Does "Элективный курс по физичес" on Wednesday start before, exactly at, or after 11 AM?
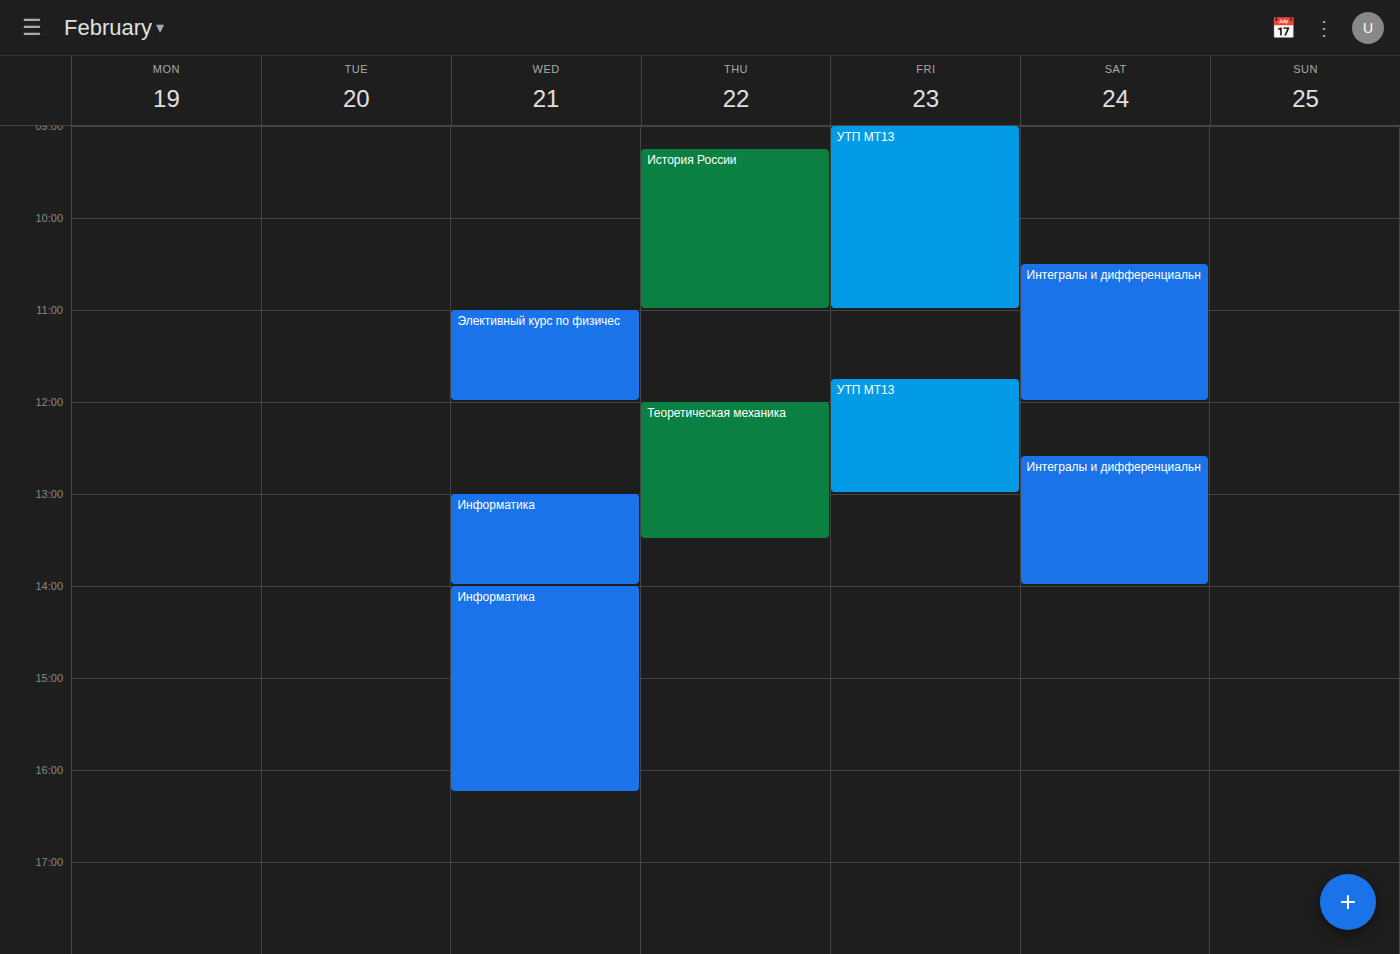
11:00 AM -- exactly at 11 AM, on the 11 AM line.